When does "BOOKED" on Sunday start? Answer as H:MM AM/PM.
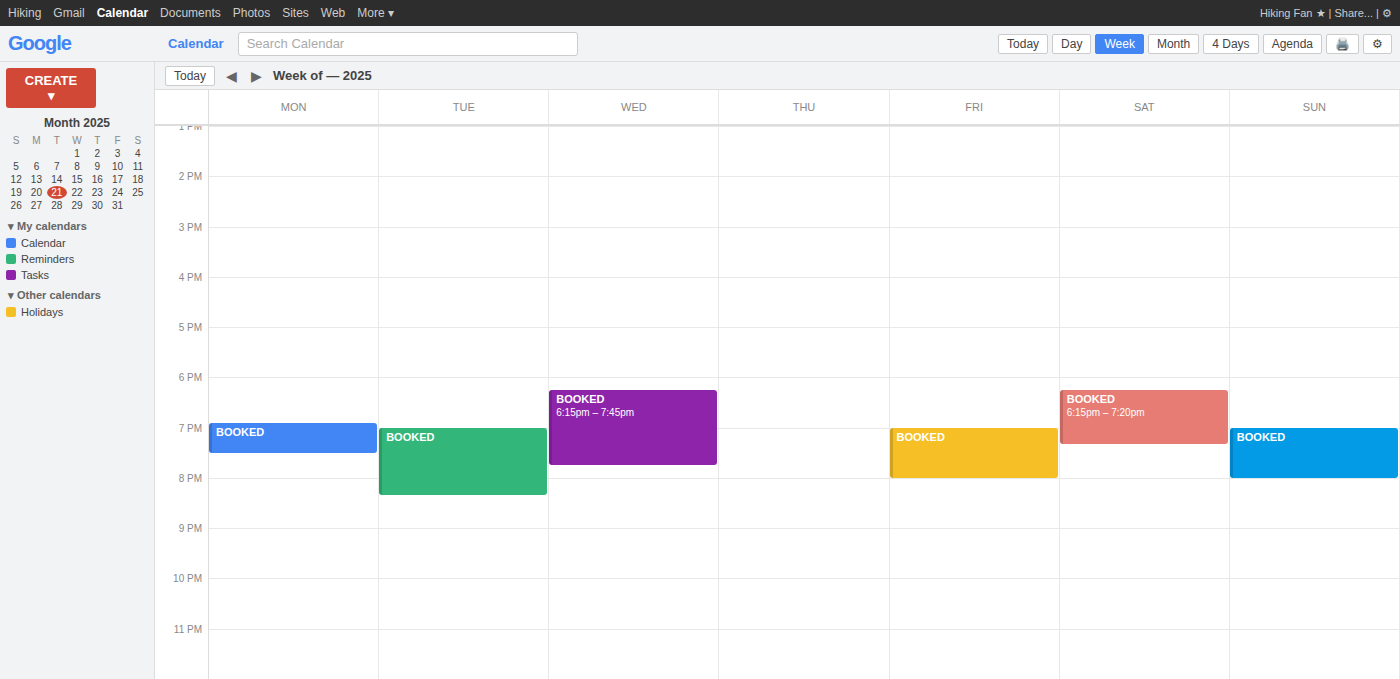
7:00 PM